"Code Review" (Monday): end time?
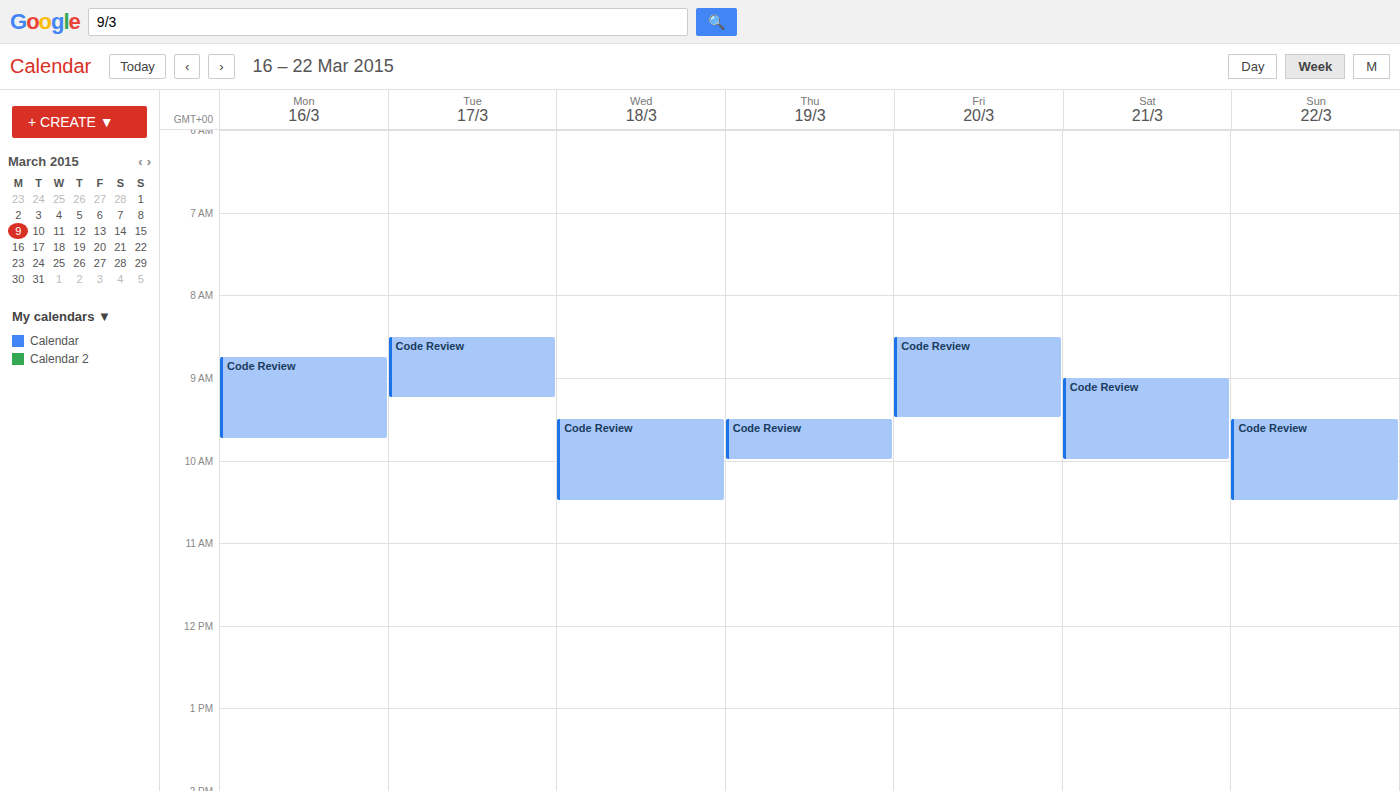
9:45 AM